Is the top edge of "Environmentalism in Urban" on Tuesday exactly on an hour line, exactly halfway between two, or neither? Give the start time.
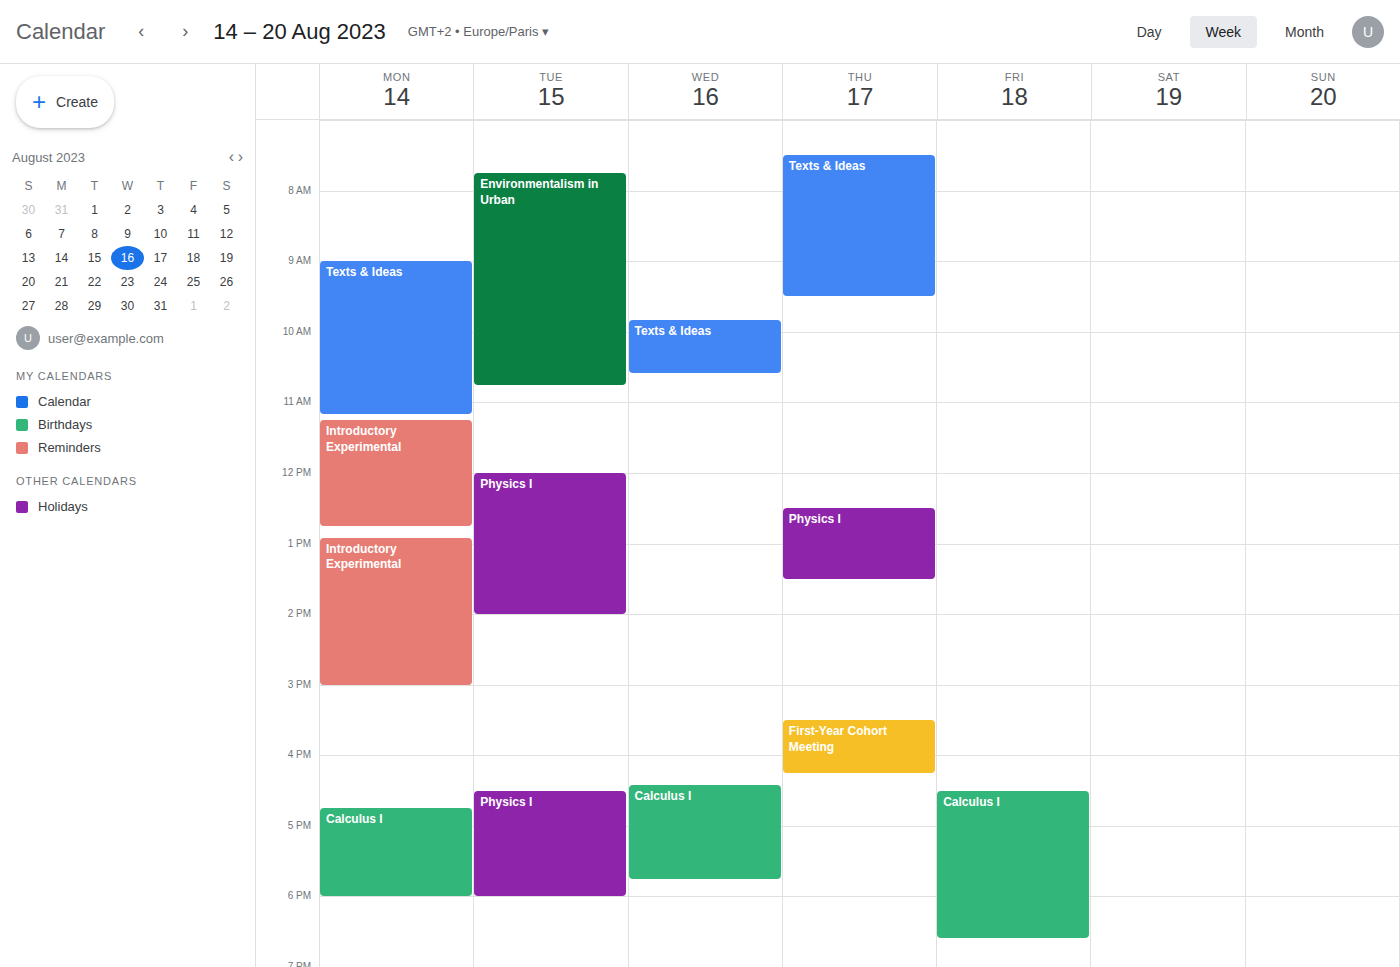
07:45 -- neither: three quarters of the way from the 07:00 line to the 08:00 line.